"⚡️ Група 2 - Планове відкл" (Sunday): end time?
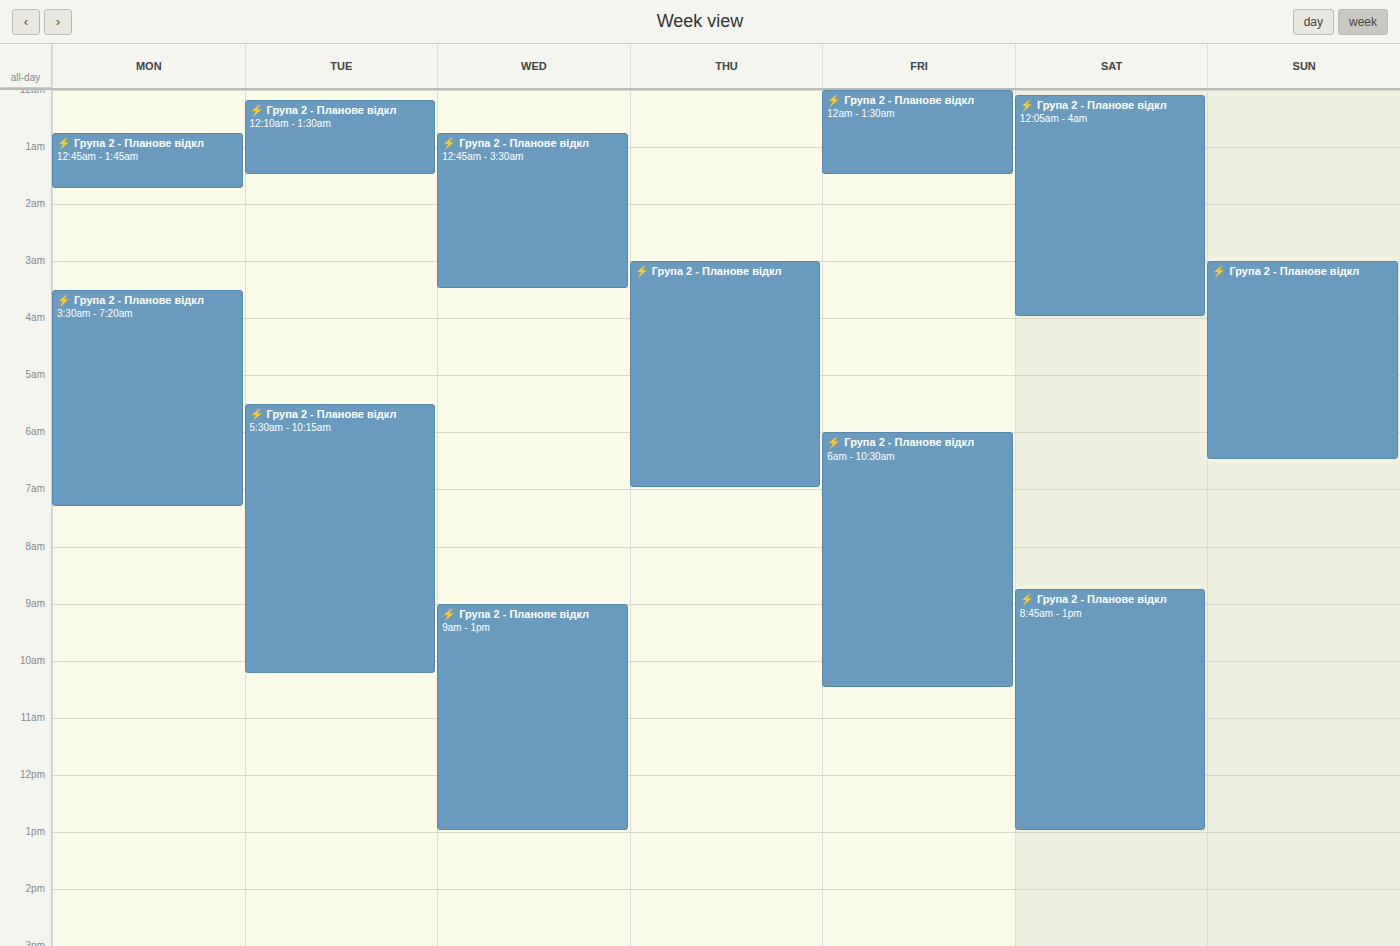
6:30 AM